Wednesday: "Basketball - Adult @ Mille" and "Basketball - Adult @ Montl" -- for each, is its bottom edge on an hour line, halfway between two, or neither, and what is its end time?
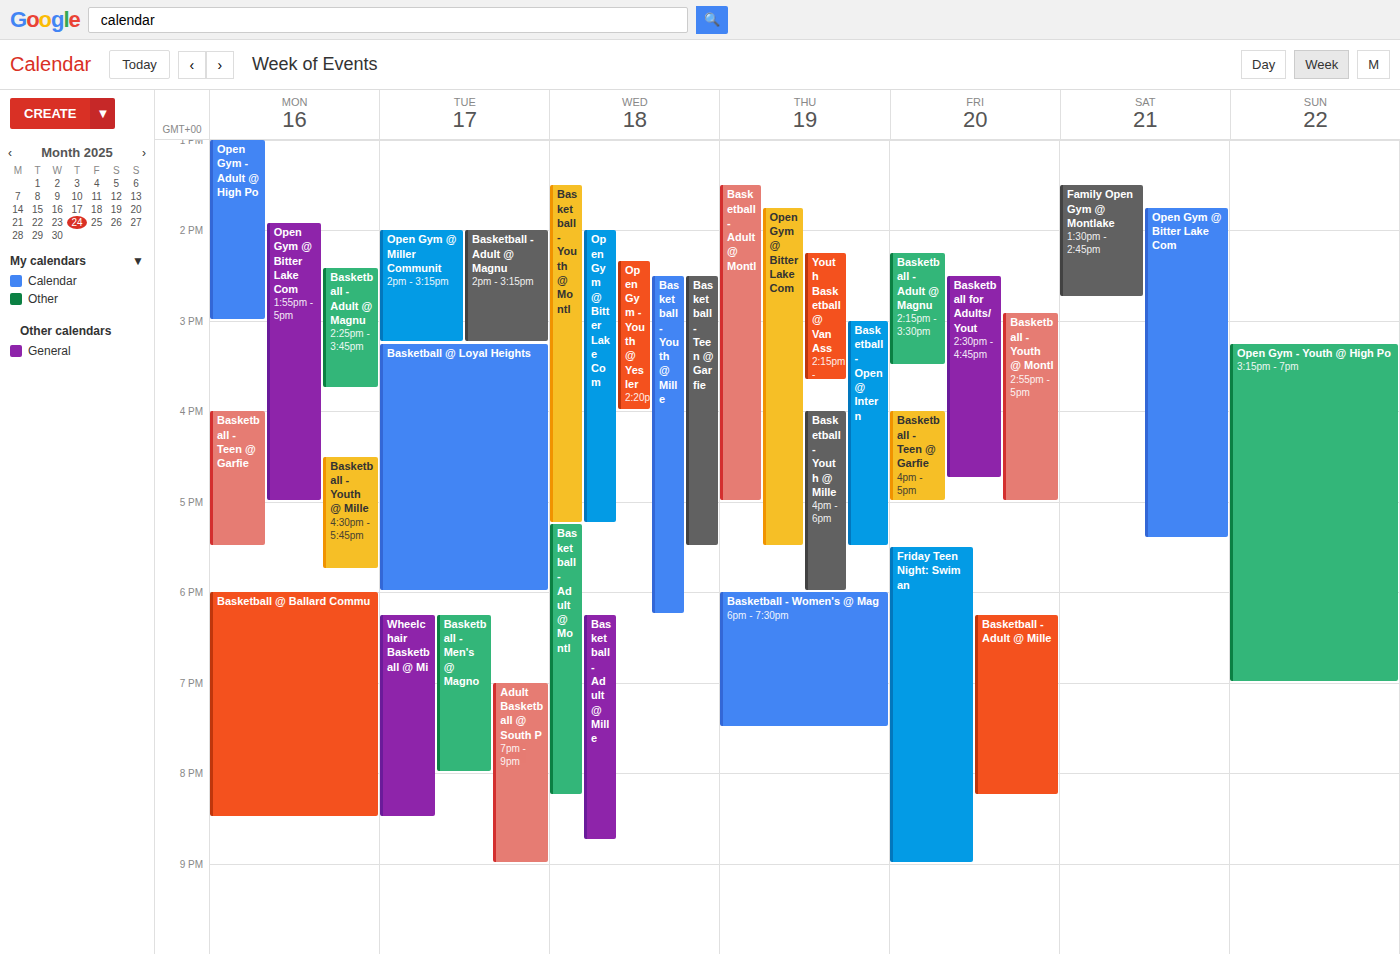
"Basketball - Adult @ Mille": 8:45 PM, neither: three quarters of the way from the 8 PM line to the 9 PM line. "Basketball - Adult @ Montl": 8:15 PM, neither: a quarter of the way from the 8 PM line to the 9 PM line.